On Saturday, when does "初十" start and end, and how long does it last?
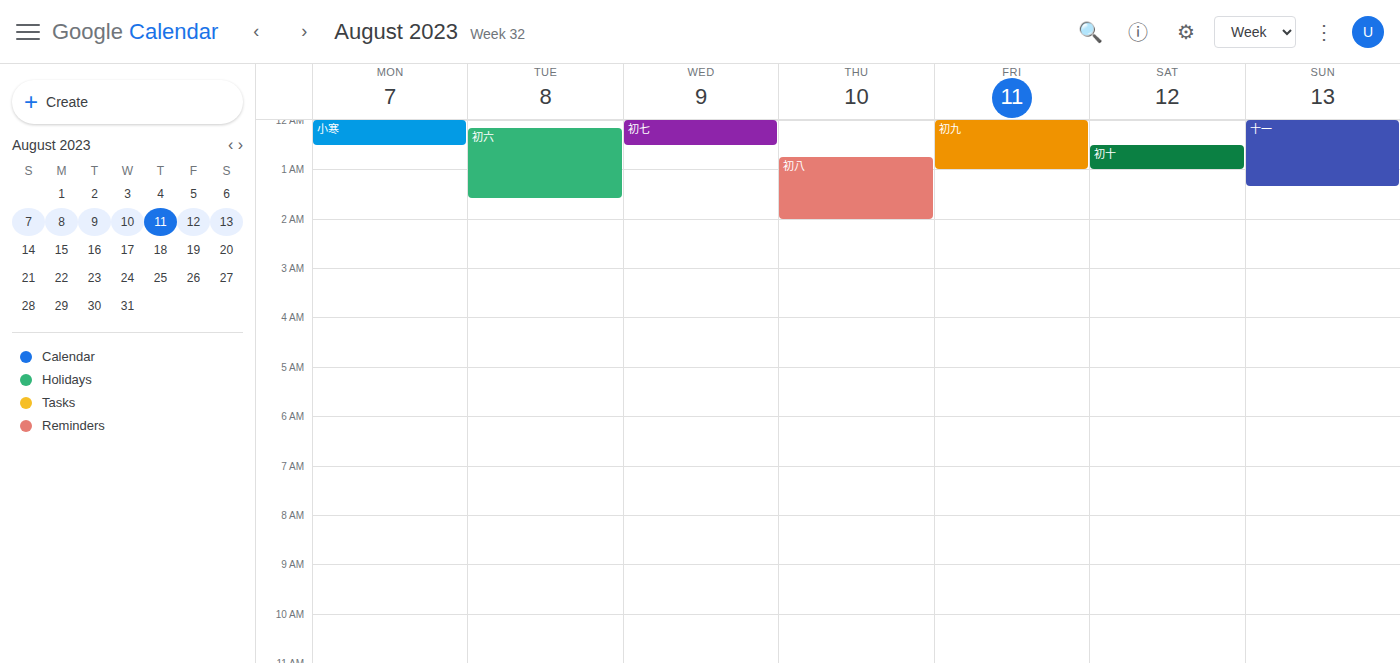
12:30 AM to 1:00 AM, 30 minutes